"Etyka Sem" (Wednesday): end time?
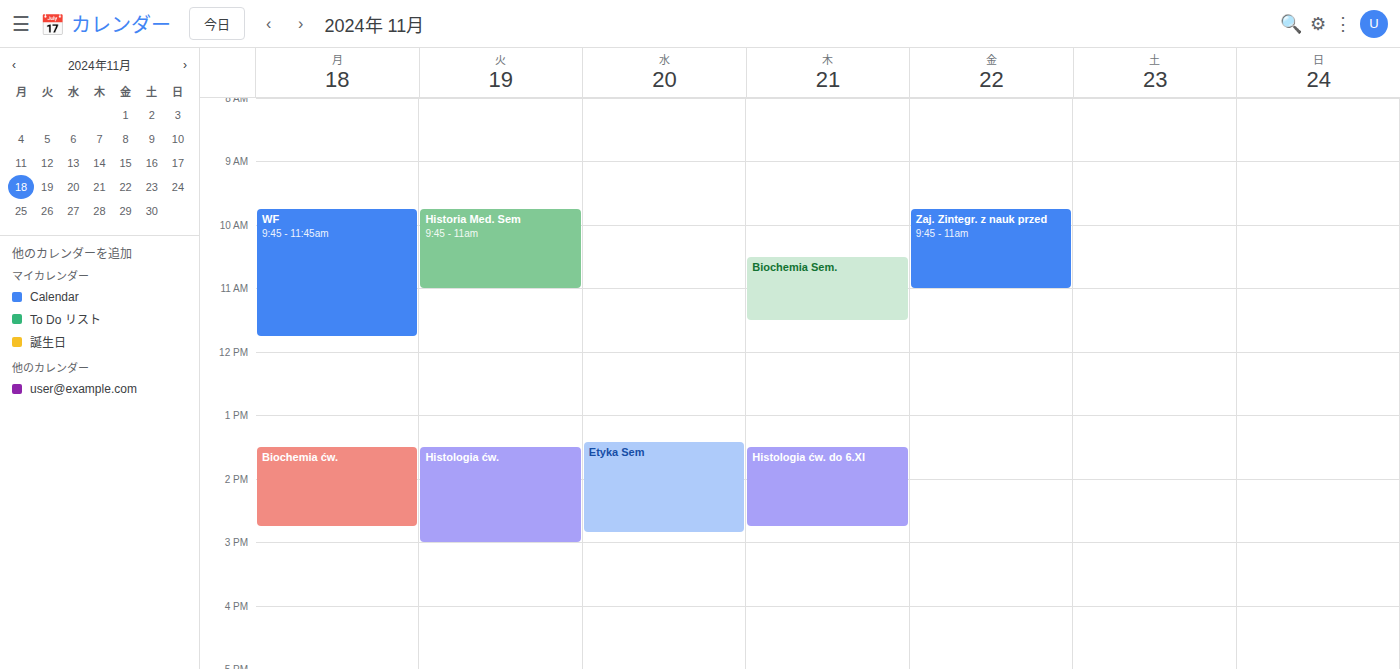
2:50 PM